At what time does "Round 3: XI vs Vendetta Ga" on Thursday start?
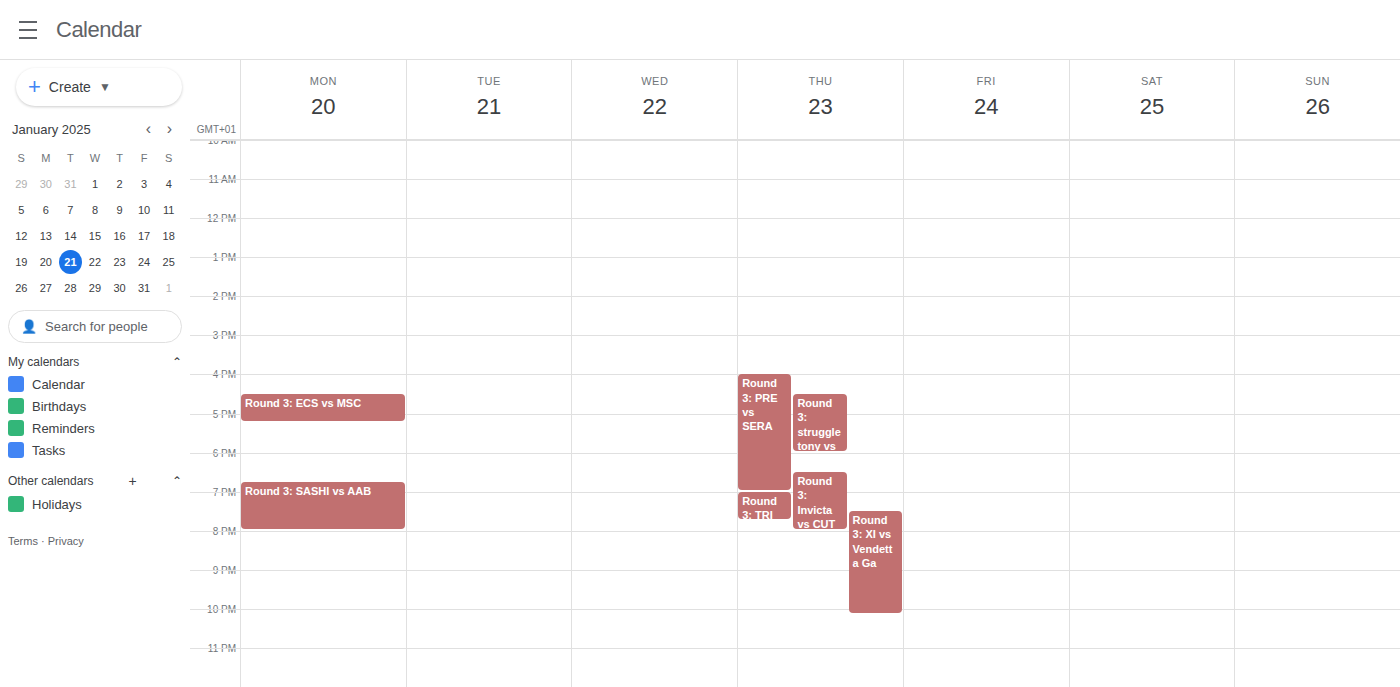
7:30 PM